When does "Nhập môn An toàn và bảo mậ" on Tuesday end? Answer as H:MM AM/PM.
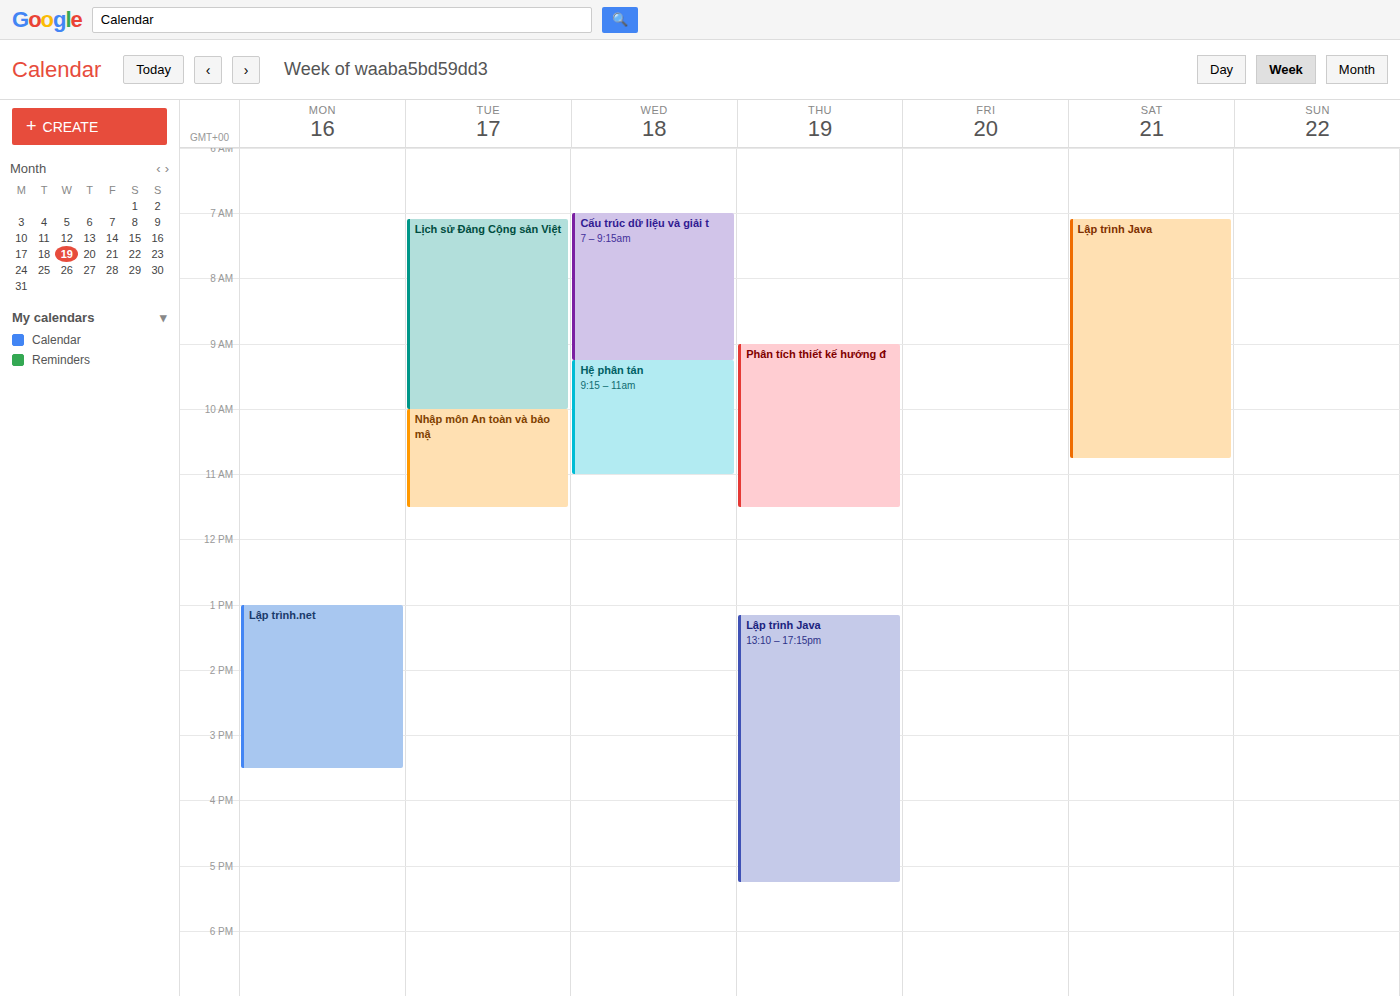
11:30 AM